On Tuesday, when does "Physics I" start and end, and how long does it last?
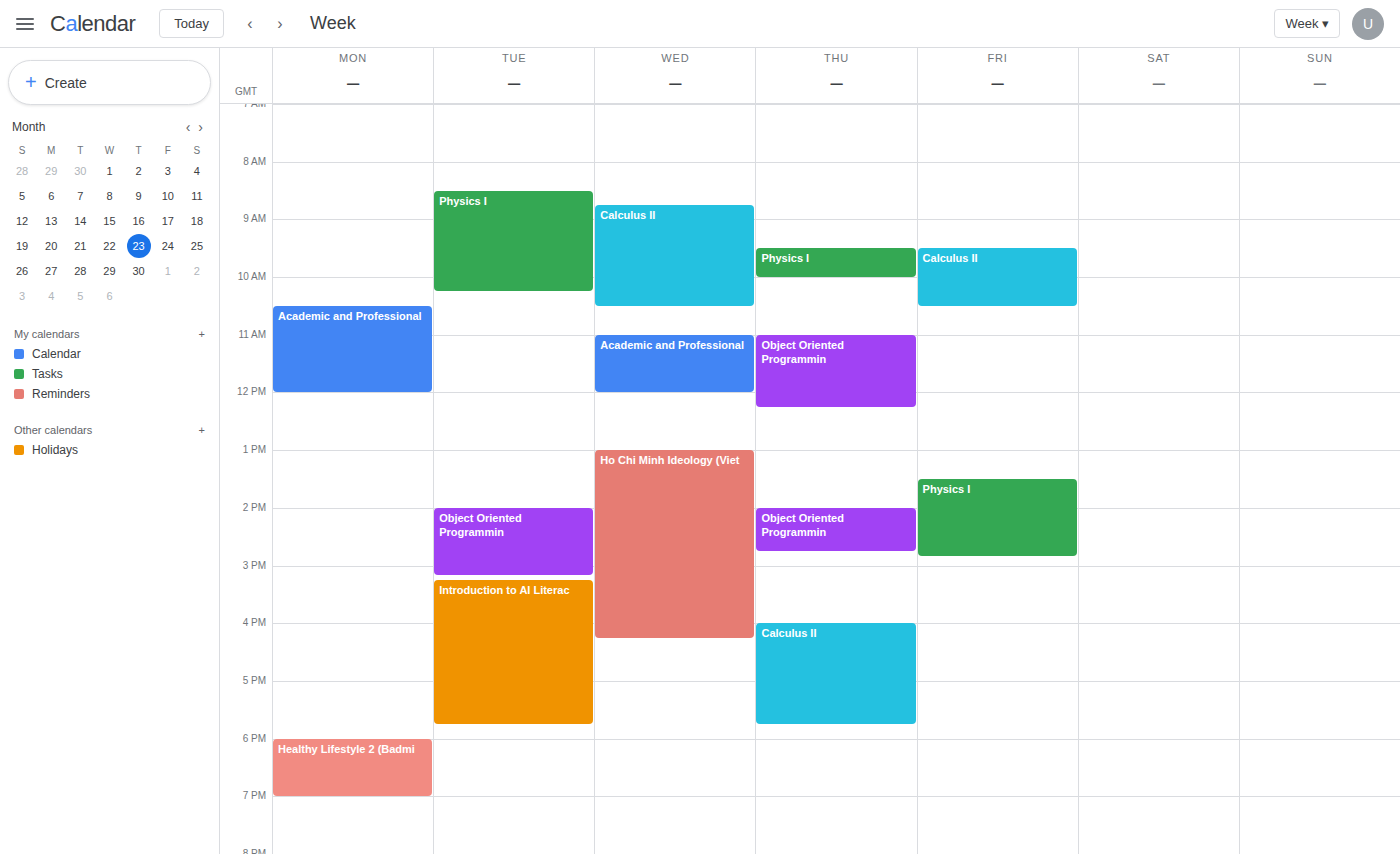
8:30 AM to 10:15 AM, 1 hour 45 minutes